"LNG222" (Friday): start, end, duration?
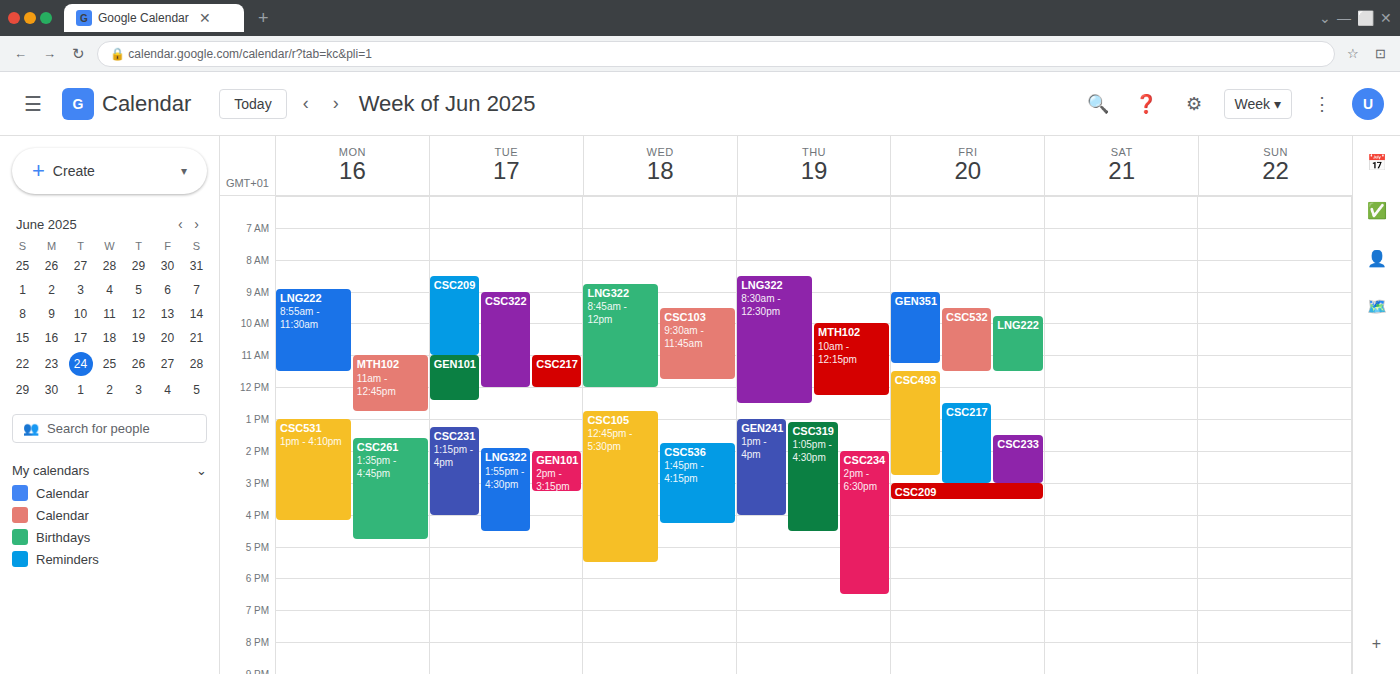
9:45 AM to 11:30 AM, 1 hour 45 minutes